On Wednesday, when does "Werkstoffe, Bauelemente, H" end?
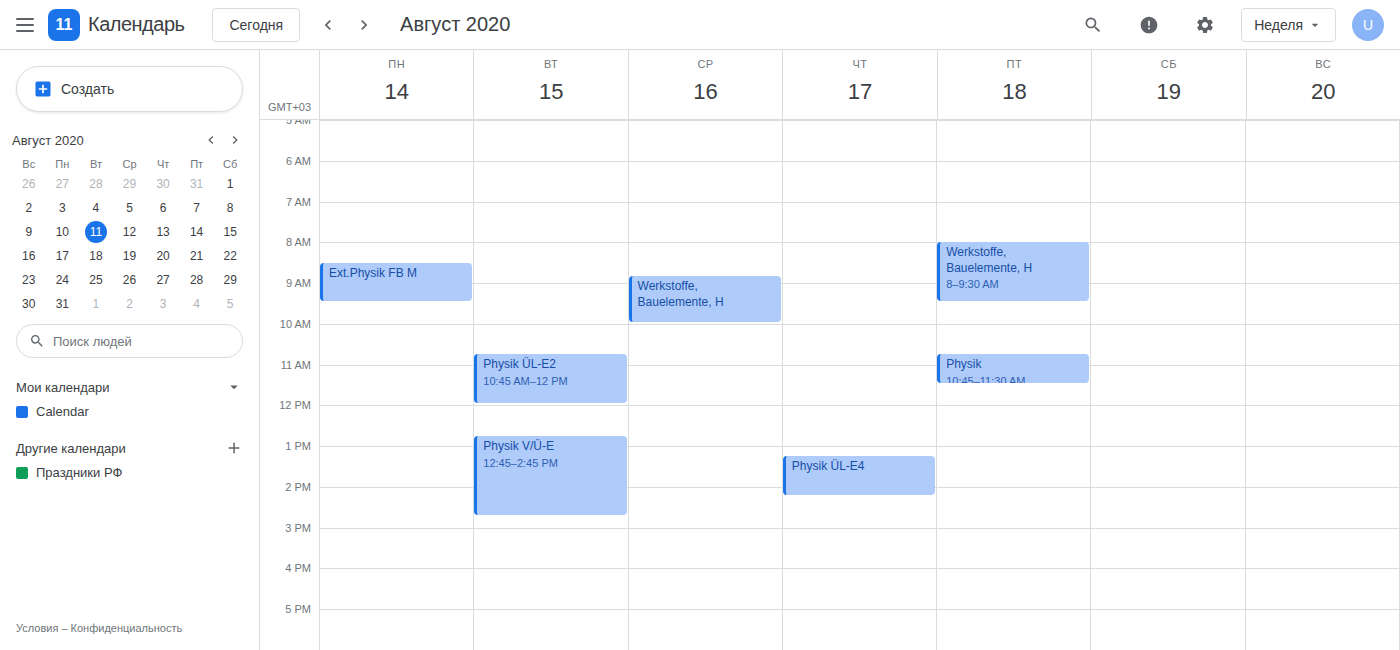
10:00 AM